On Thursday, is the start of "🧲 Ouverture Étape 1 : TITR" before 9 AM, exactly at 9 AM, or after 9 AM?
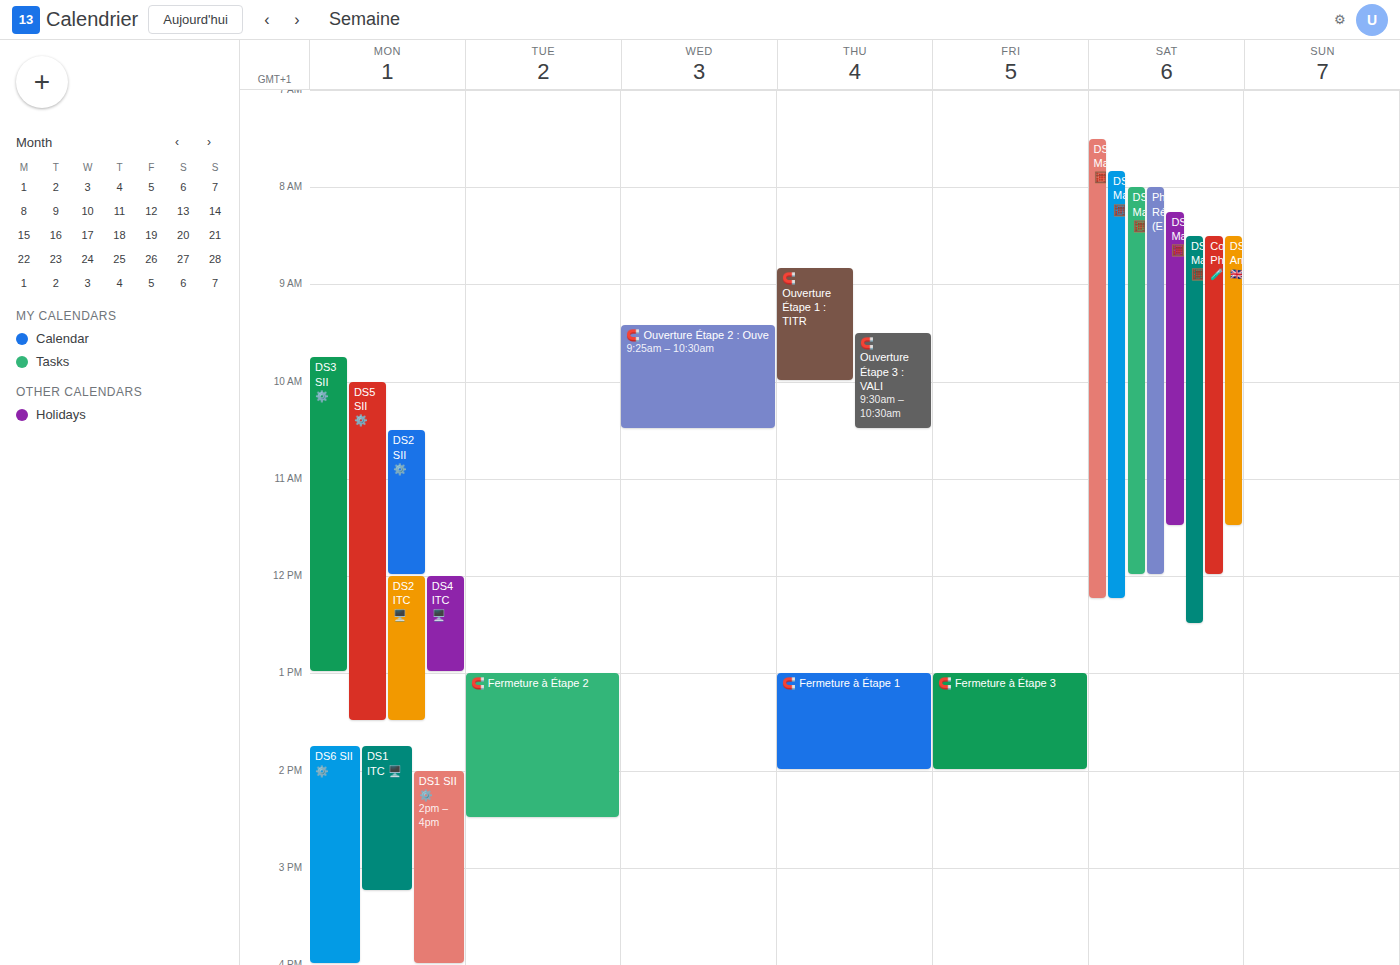
8:50 AM -- before 9 AM, 10 minutes above the 9 AM line.